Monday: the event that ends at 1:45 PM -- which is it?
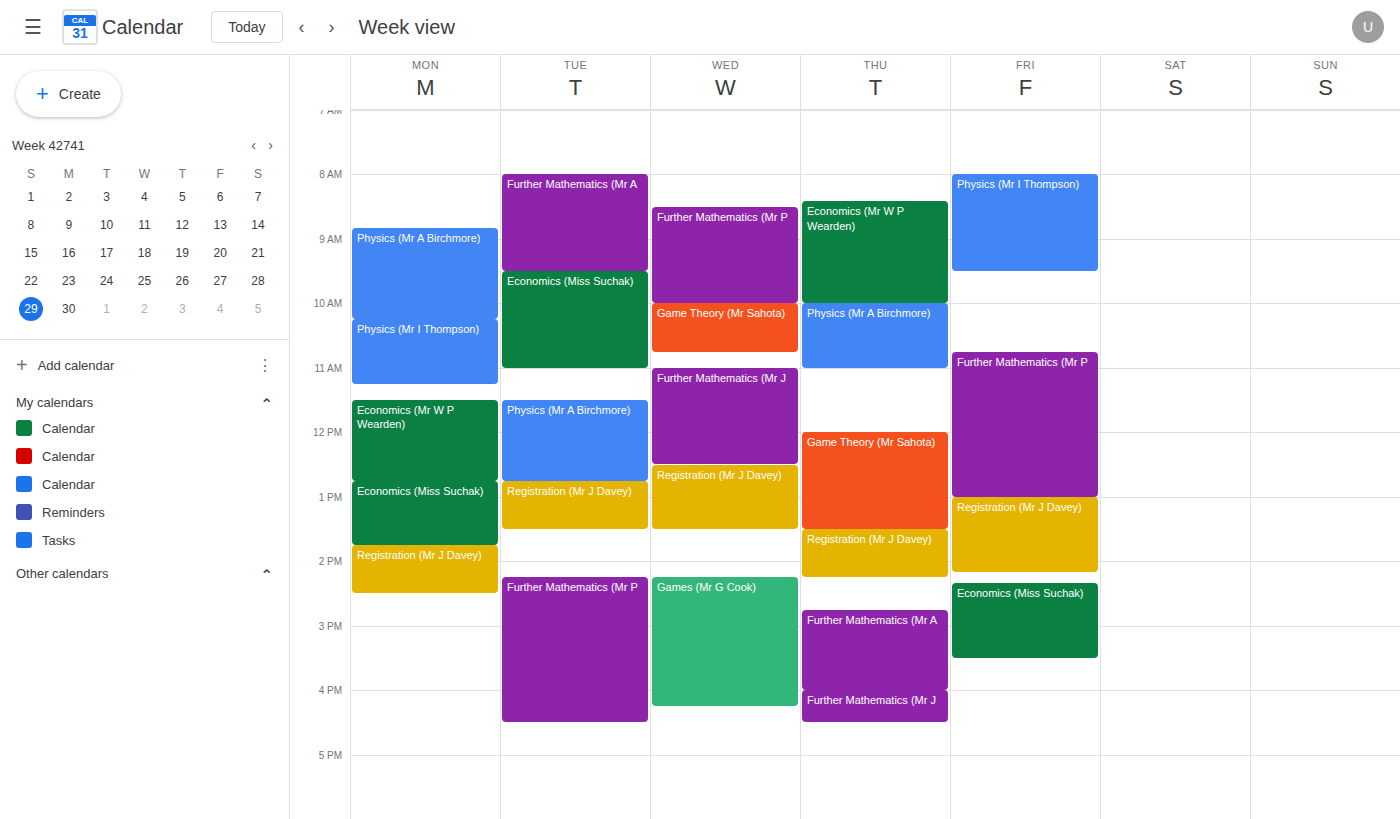
"Economics (Miss Suchak)"